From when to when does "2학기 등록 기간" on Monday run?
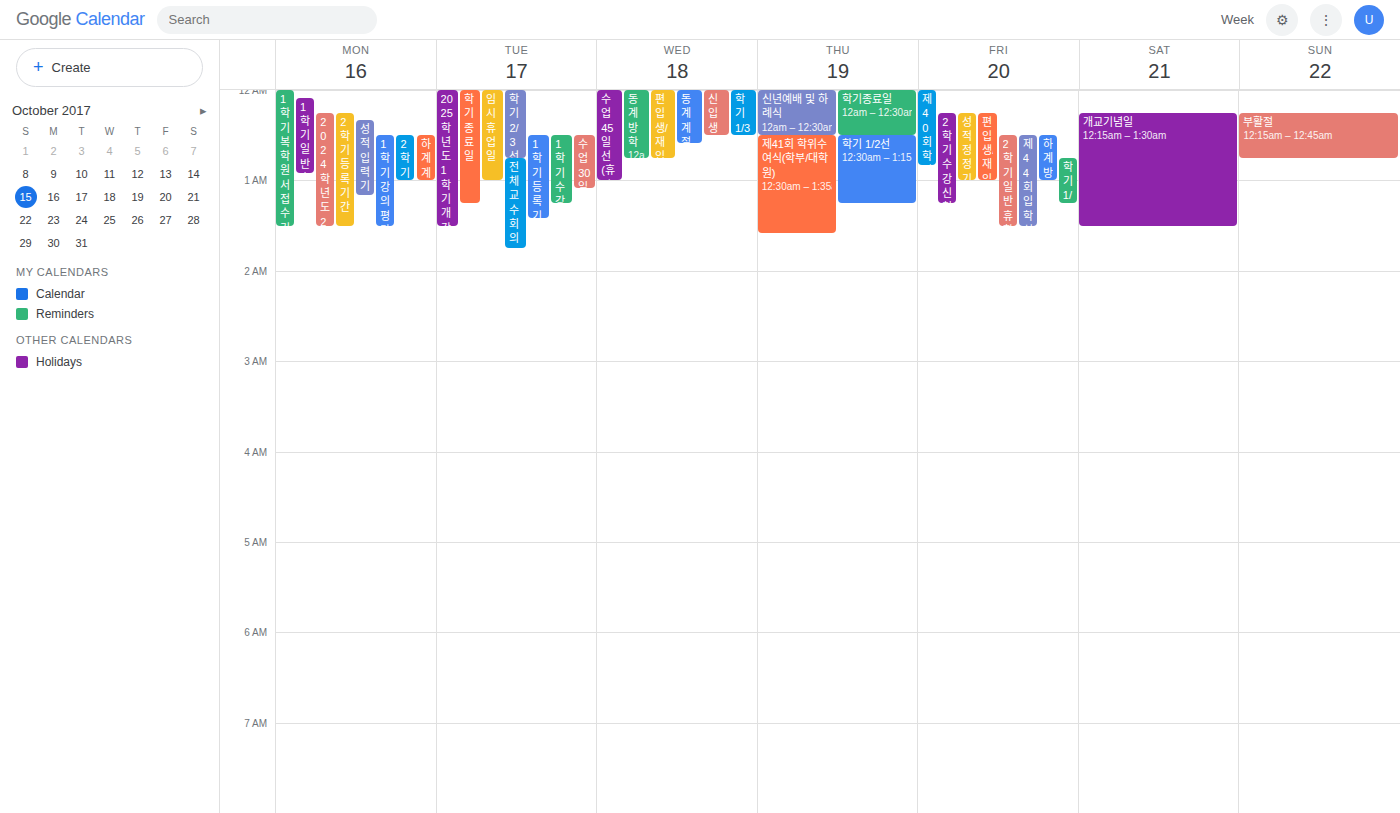
12:15 AM to 1:30 AM